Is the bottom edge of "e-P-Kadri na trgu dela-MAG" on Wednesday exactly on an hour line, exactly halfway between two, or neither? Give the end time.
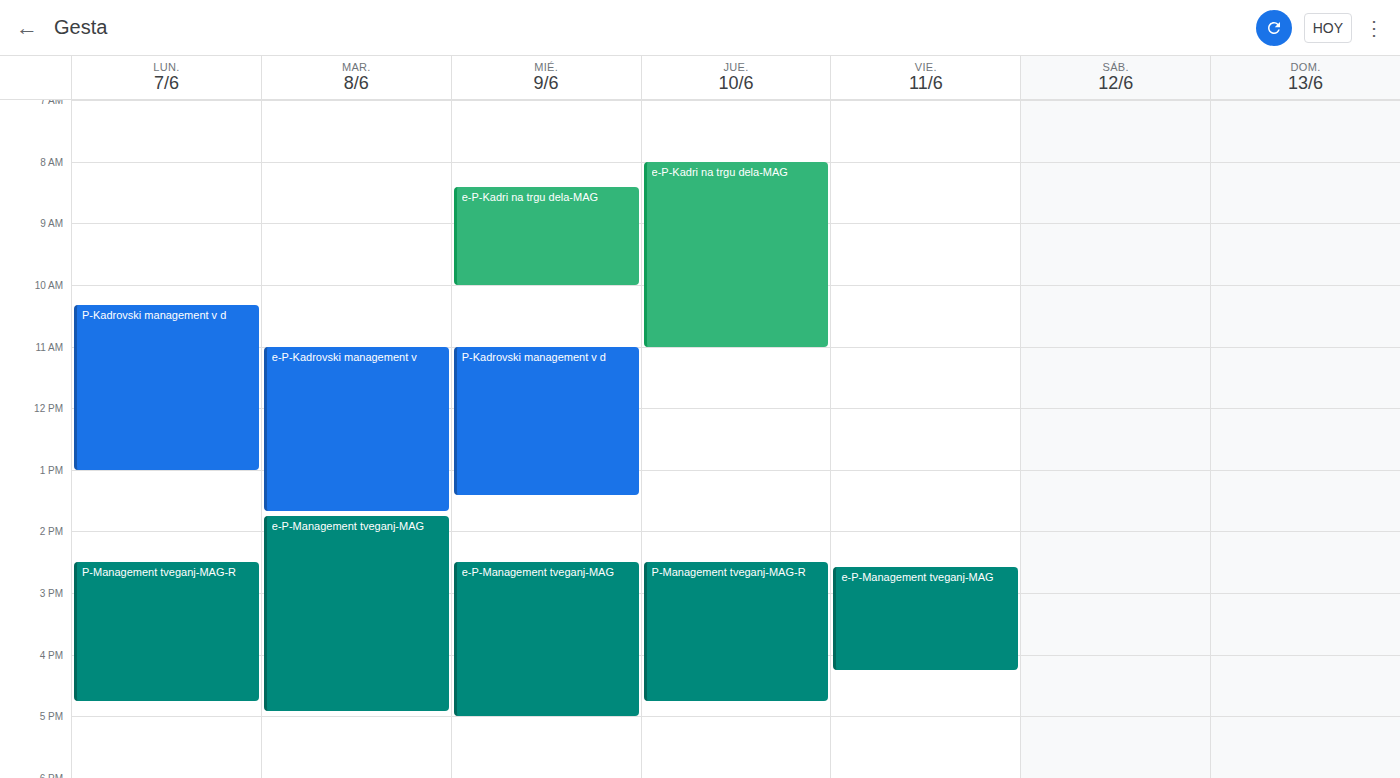
10:00 -- exactly on the 10:00 line.